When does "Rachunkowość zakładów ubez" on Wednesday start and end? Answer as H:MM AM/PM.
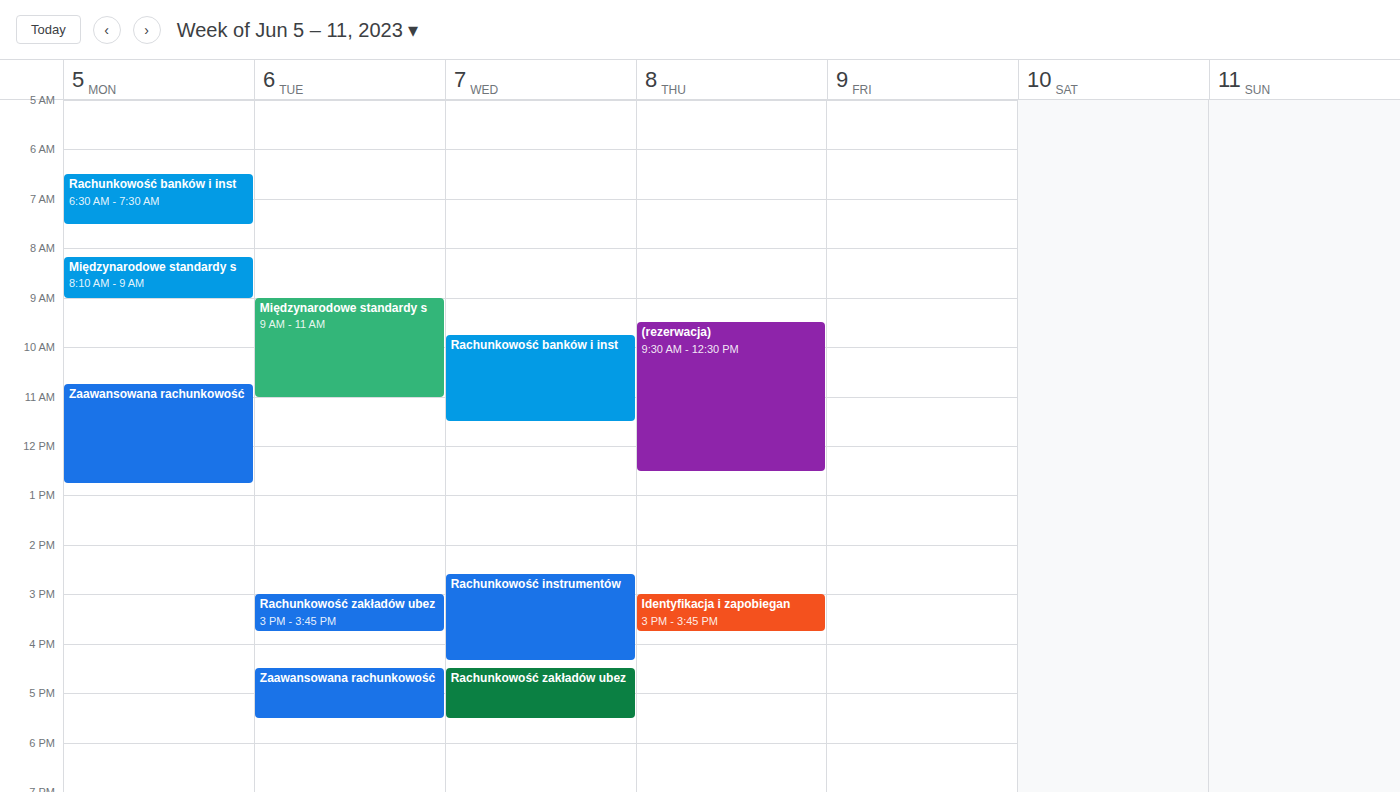
4:30 PM to 5:30 PM